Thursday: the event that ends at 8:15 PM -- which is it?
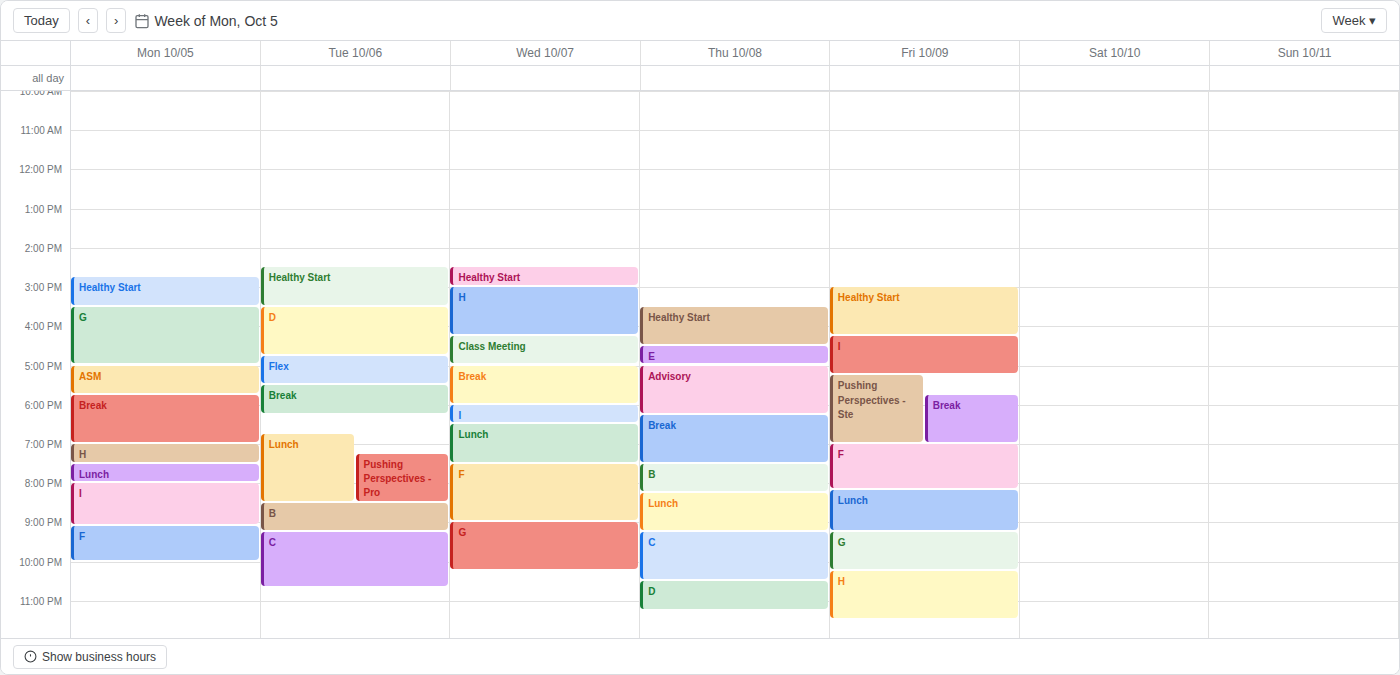
"B"